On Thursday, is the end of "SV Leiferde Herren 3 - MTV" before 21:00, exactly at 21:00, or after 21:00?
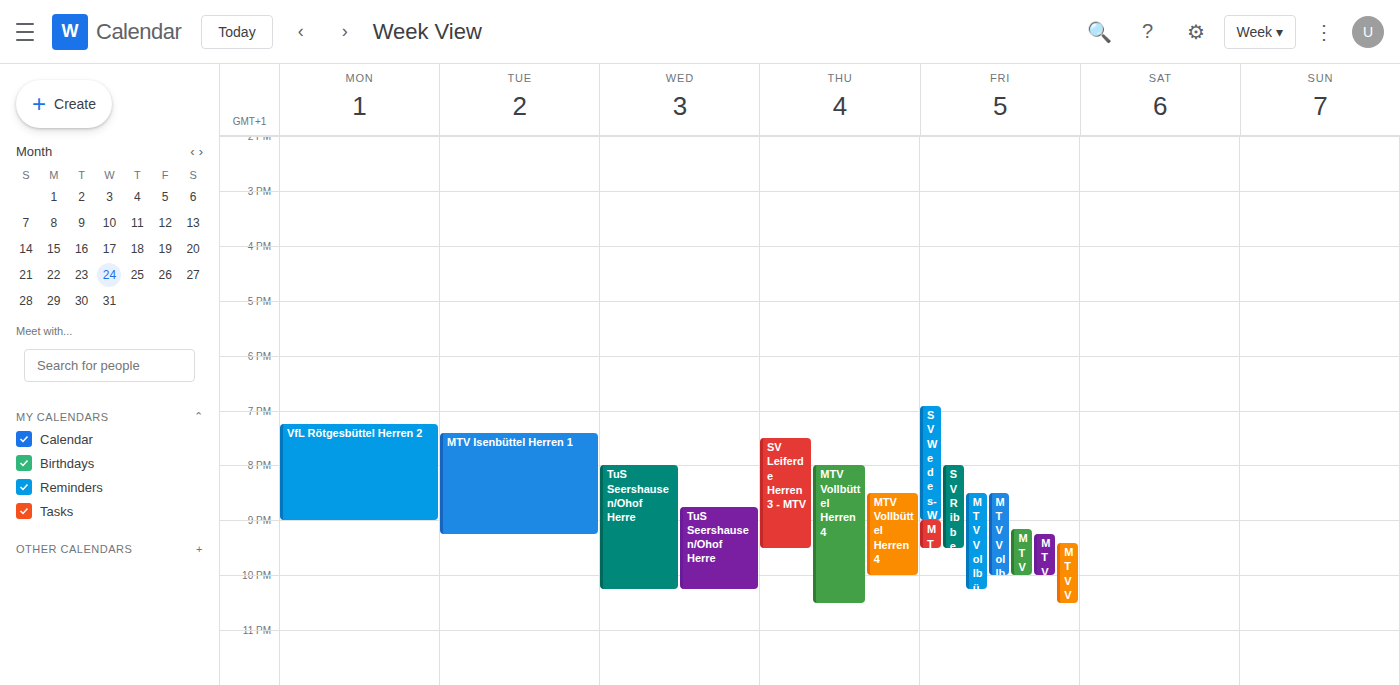
21:30 -- after 21:00, 30 minutes below the 21:00 line.